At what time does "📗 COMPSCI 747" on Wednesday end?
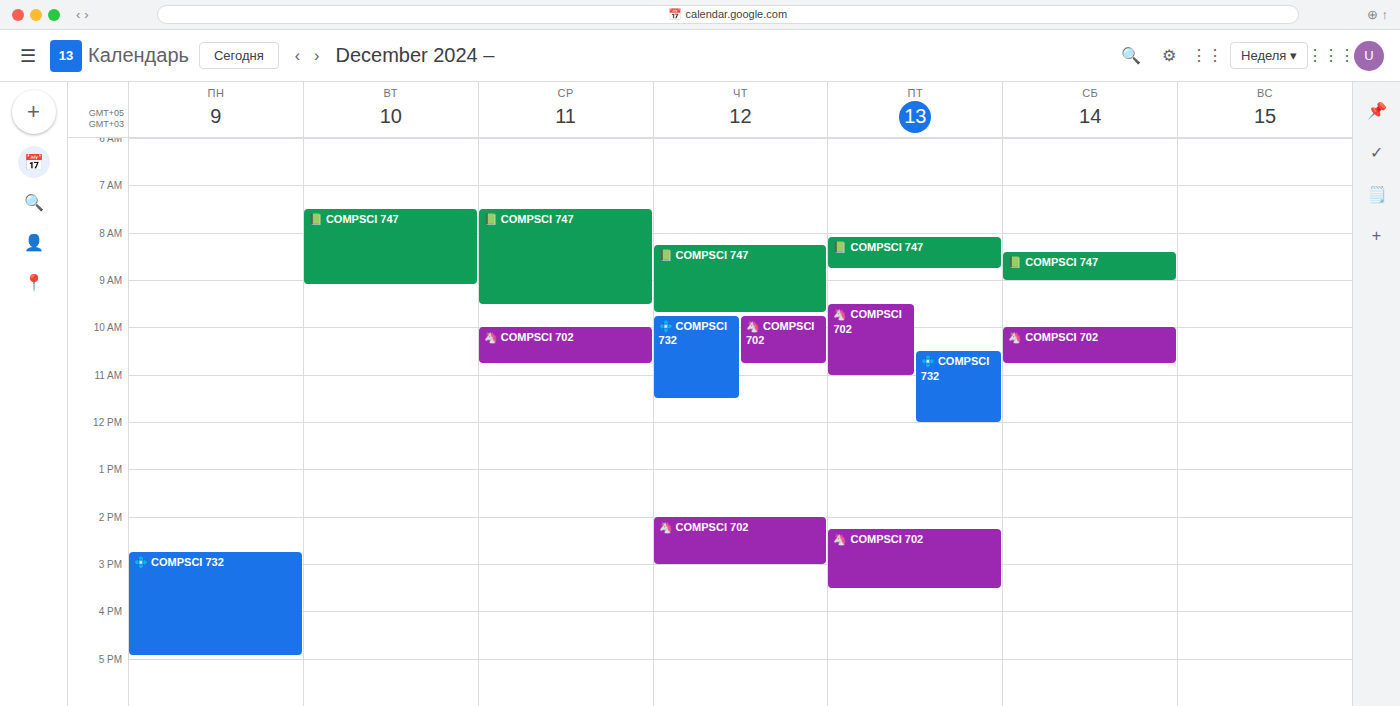
9:30 AM